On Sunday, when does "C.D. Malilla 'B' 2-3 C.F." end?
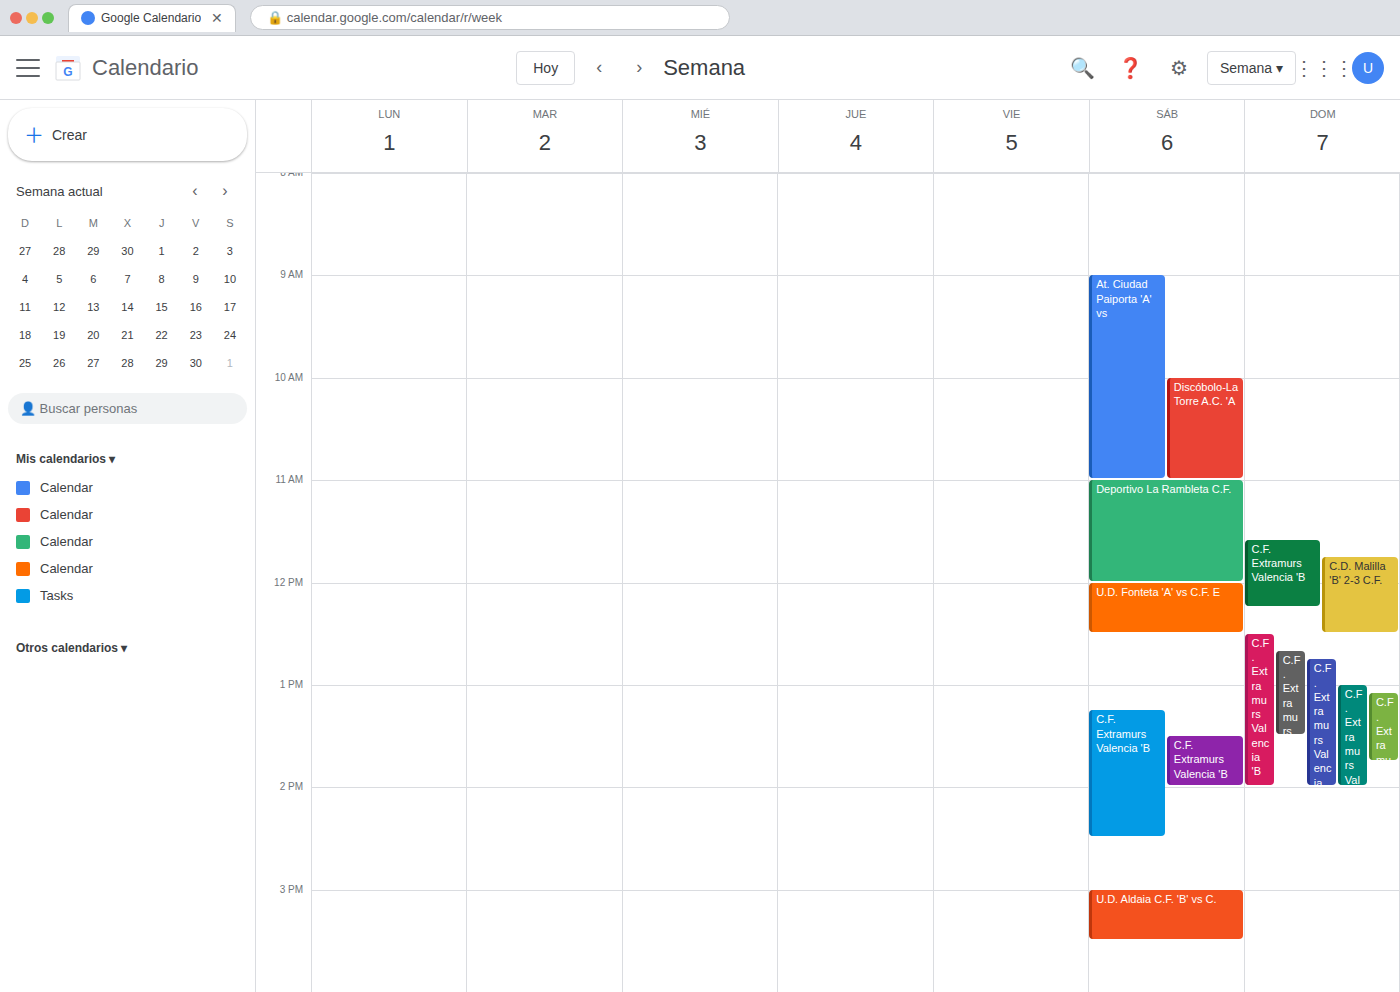
12:30 PM